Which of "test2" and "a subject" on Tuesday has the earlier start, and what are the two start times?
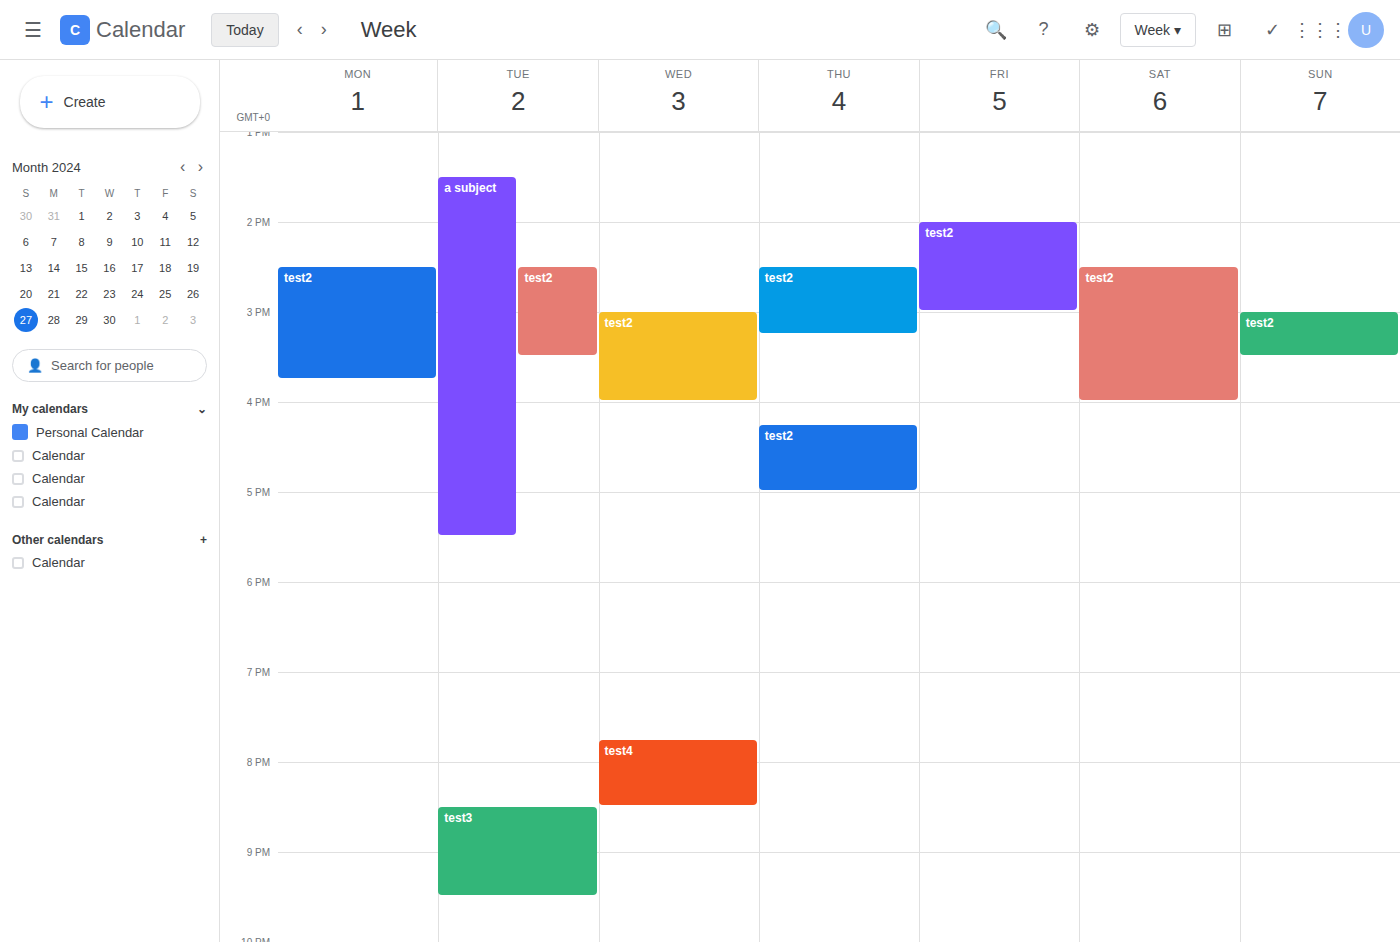
"a subject" 1:30 PM; "test2" 2:30 PM.